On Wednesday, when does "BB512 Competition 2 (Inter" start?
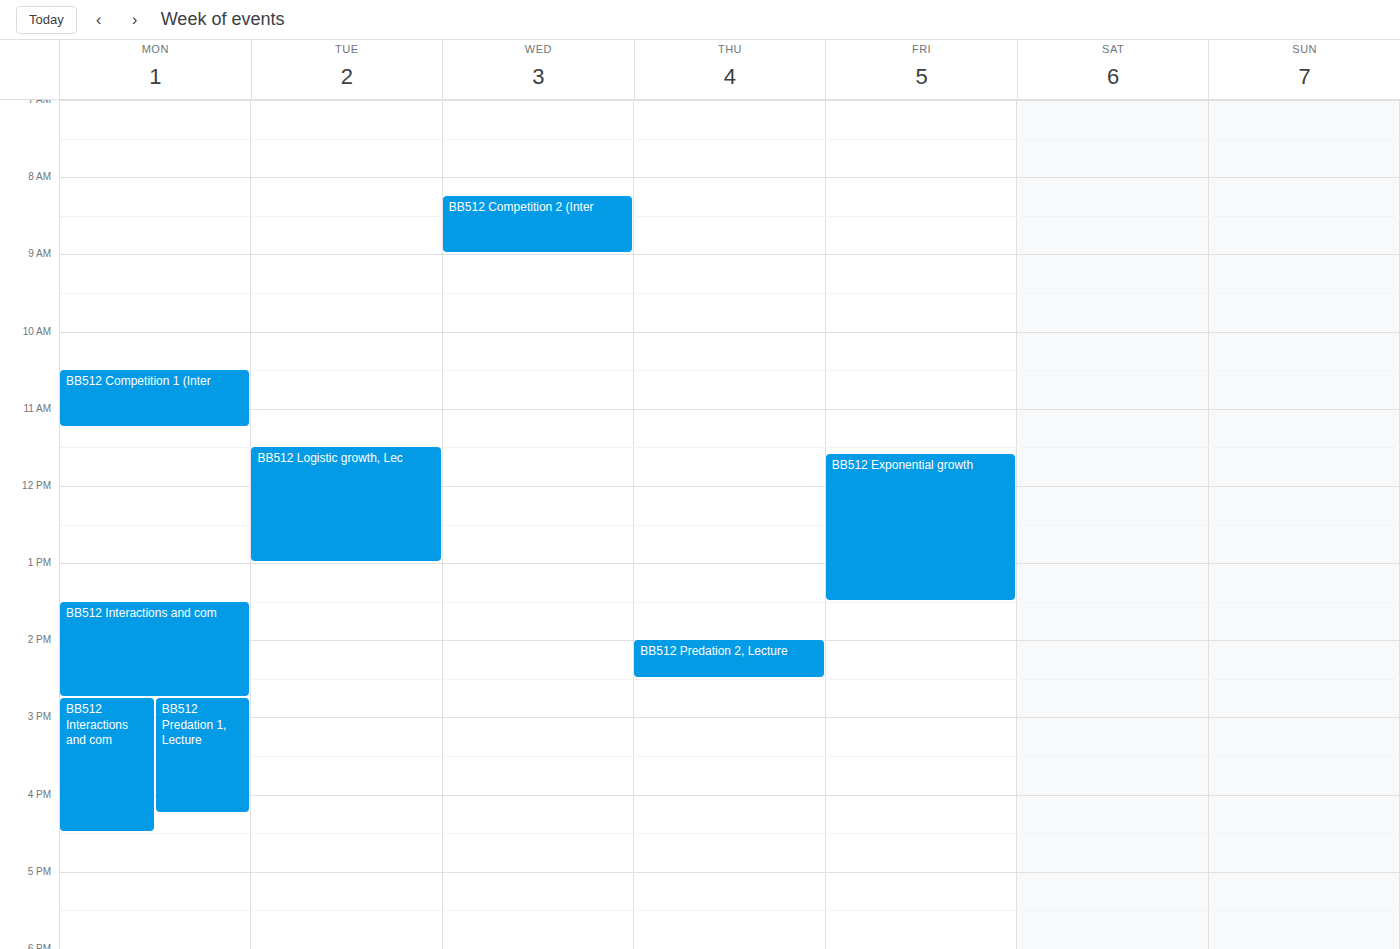
8:15 AM